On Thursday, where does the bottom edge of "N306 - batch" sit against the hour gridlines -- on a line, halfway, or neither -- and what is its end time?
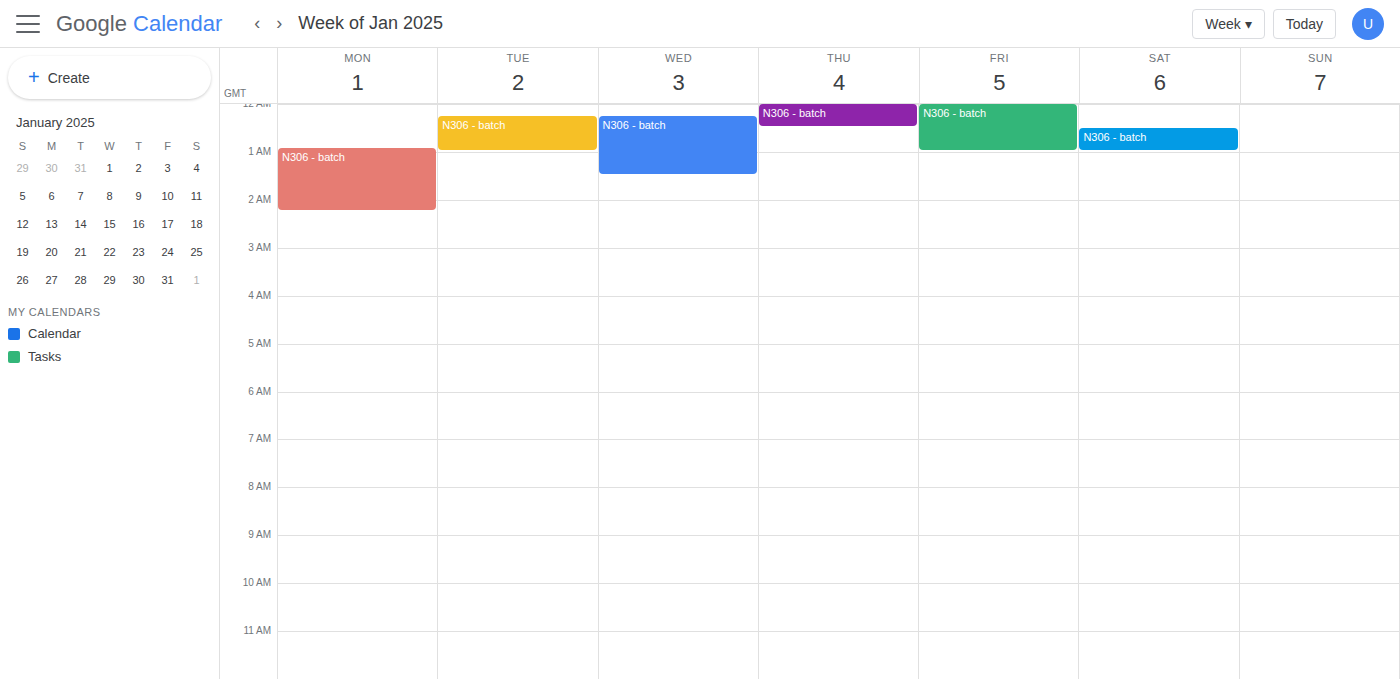
12:30 AM -- halfway between the 12 AM and 1 AM lines.